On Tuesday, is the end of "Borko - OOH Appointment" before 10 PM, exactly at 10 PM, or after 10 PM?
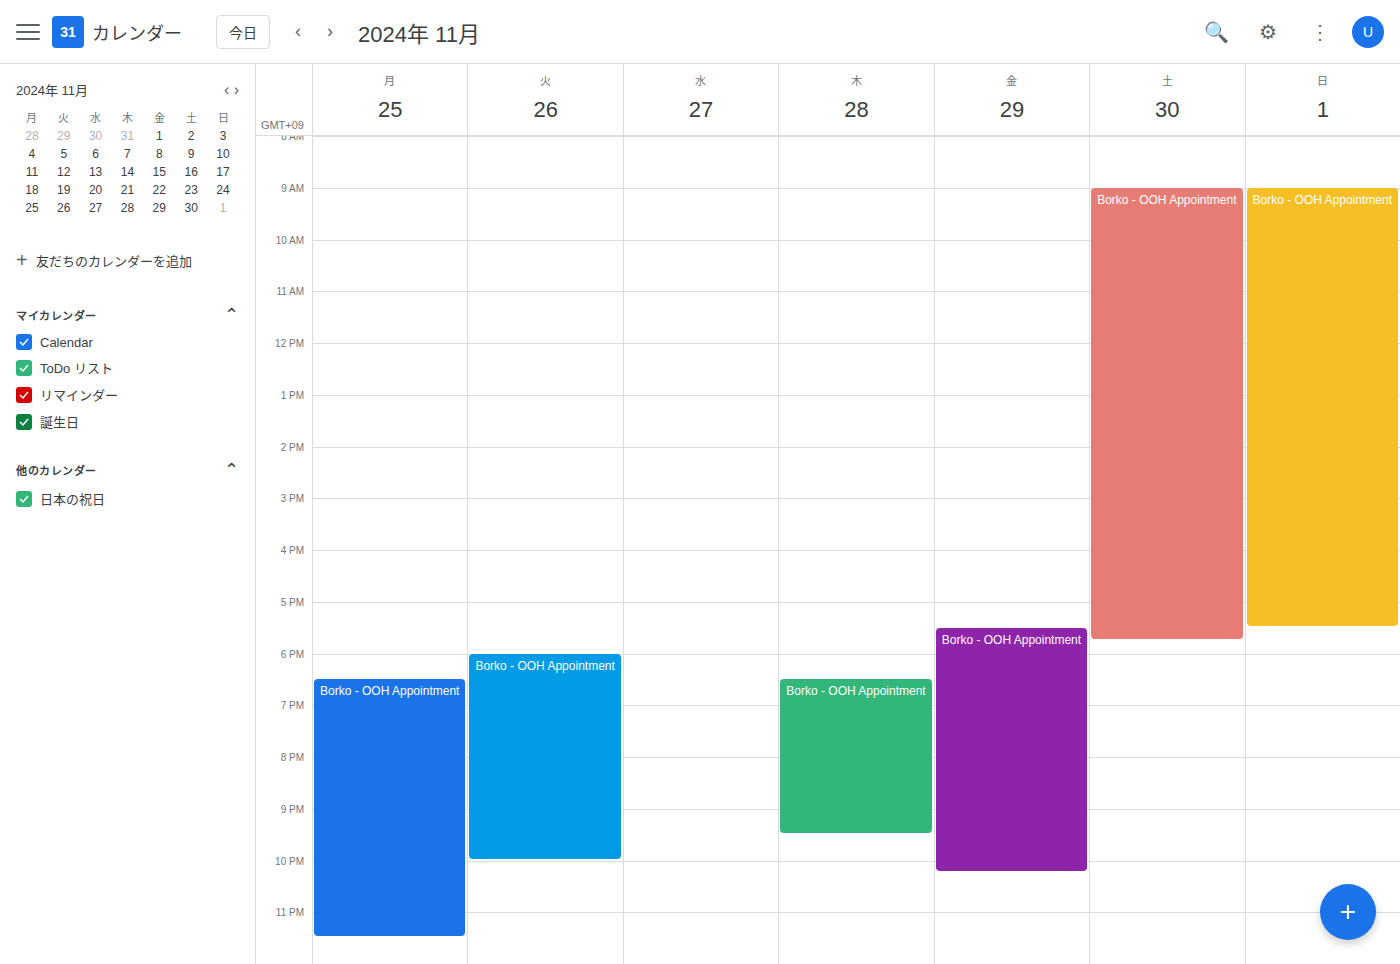
10:00 PM -- exactly at 10 PM, on the 10 PM line.